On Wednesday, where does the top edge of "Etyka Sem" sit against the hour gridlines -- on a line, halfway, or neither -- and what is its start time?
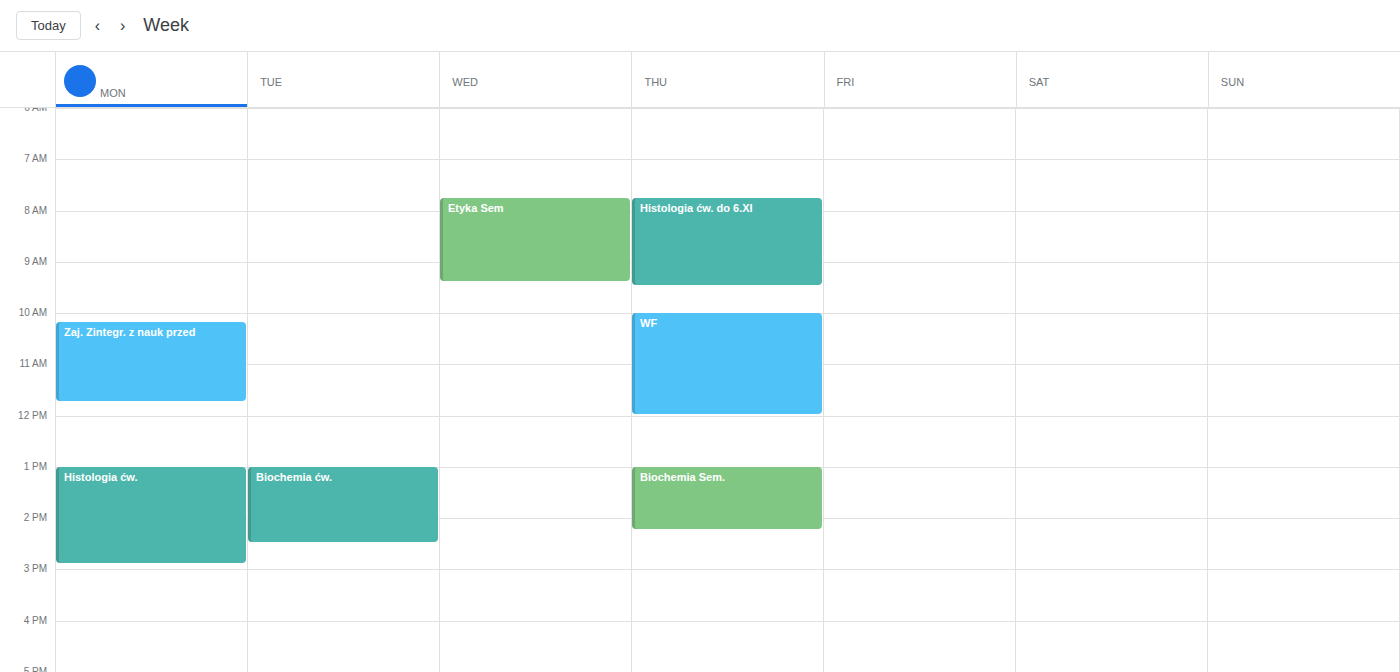
7:45 AM -- neither: three quarters of the way from the 7 AM line to the 8 AM line.